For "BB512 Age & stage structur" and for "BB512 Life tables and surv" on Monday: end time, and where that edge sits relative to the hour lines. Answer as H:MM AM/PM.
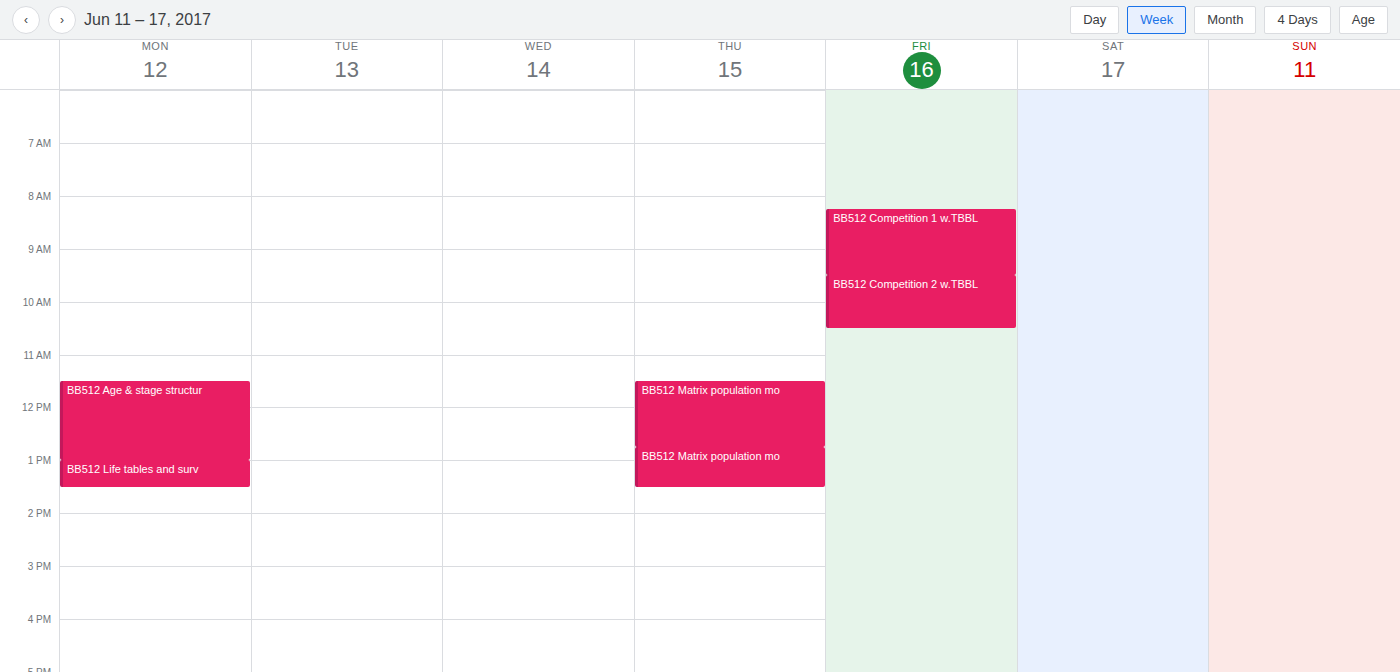
"BB512 Age & stage structur": 1:00 PM, exactly on the 1 PM line. "BB512 Life tables and surv": 1:30 PM, halfway between the 1 PM and 2 PM lines.